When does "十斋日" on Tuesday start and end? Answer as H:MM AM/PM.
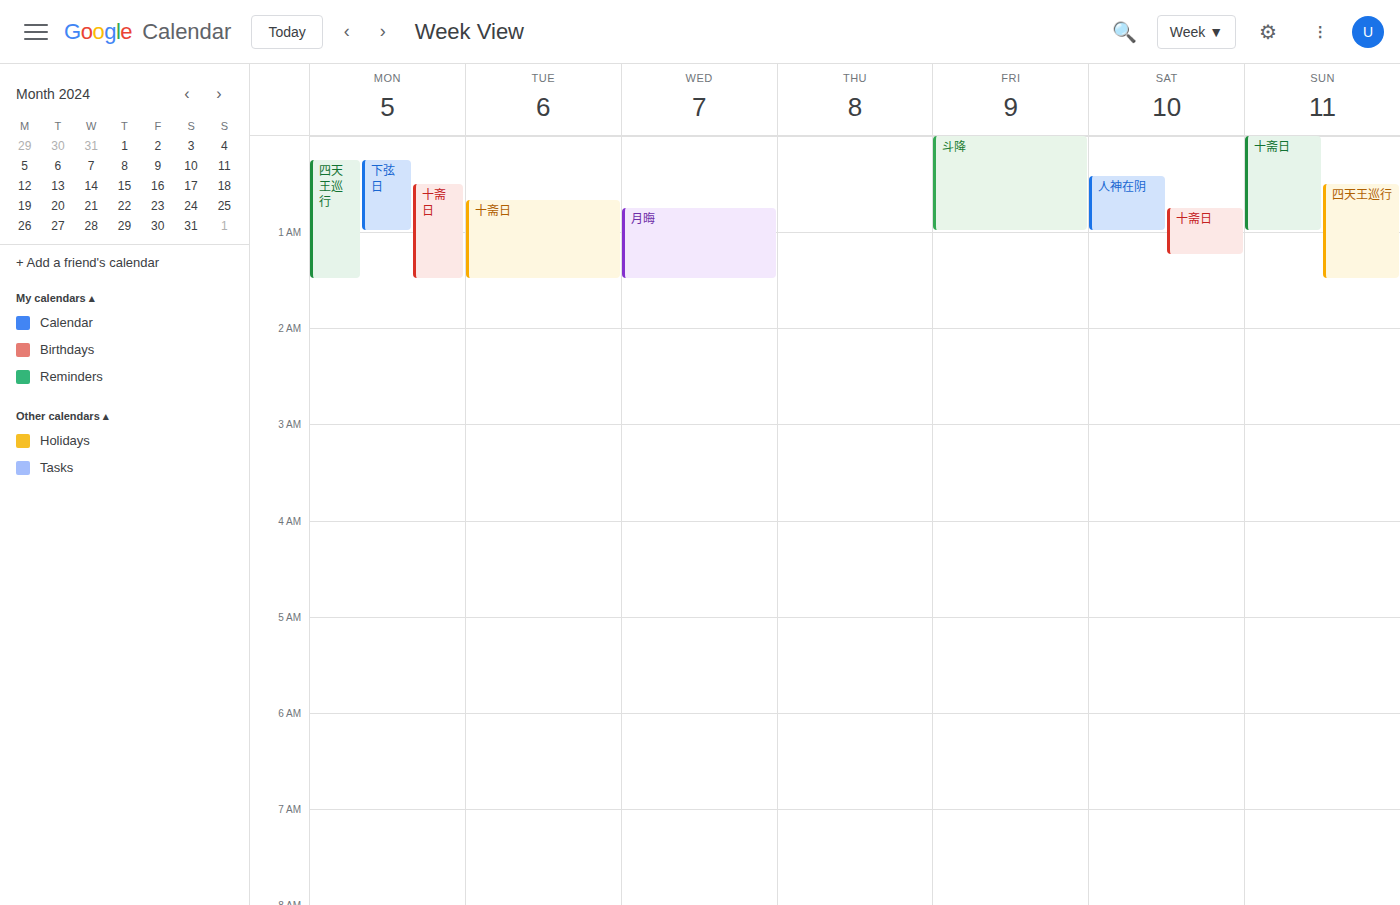
12:40 AM to 1:30 AM